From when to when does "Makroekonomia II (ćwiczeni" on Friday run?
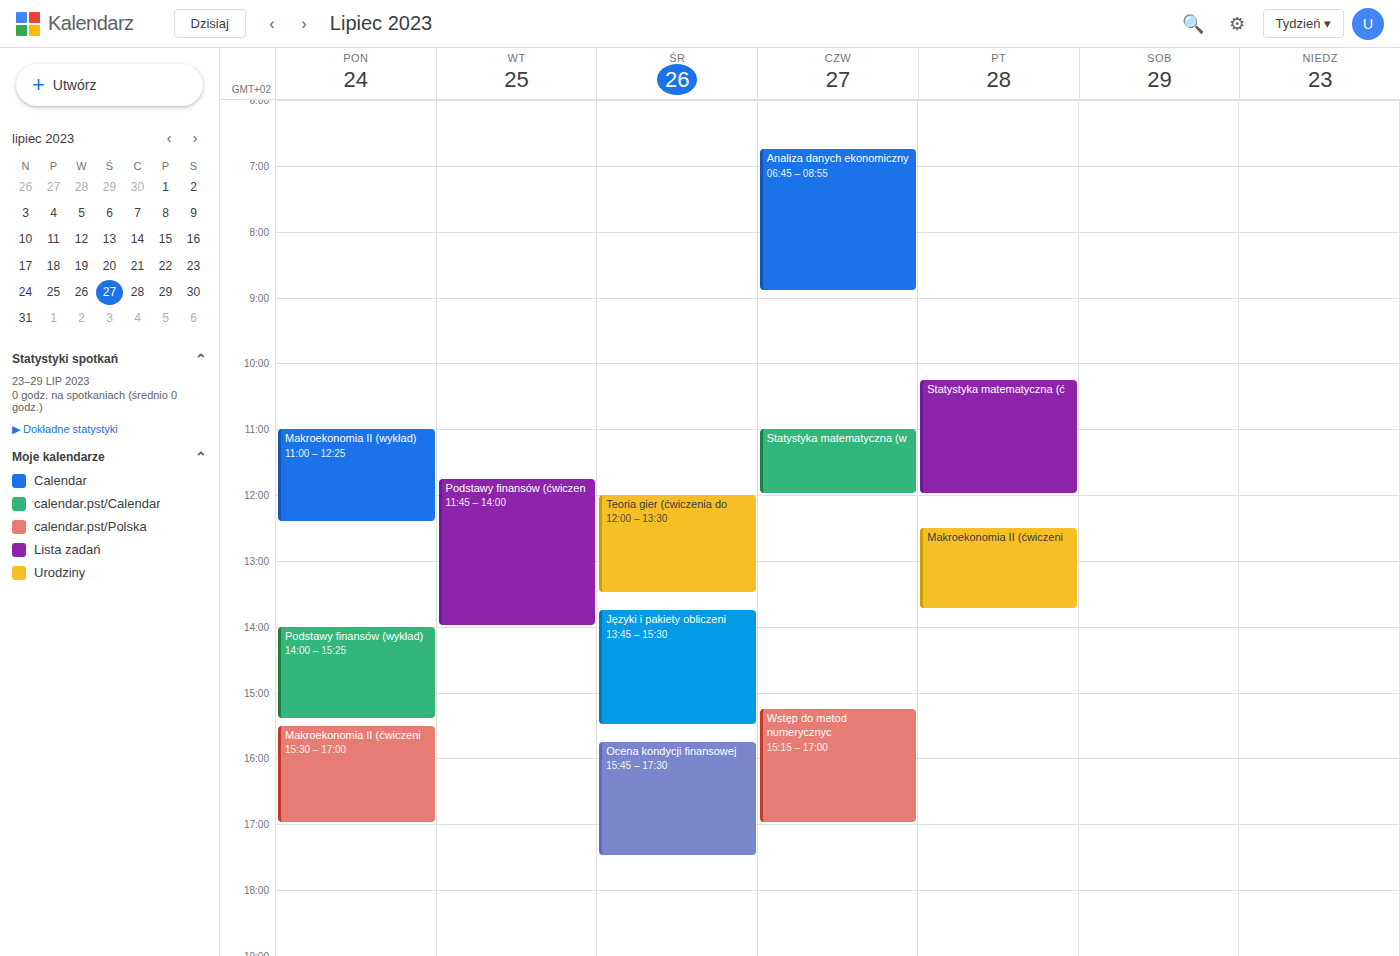
12:30 PM to 1:45 PM